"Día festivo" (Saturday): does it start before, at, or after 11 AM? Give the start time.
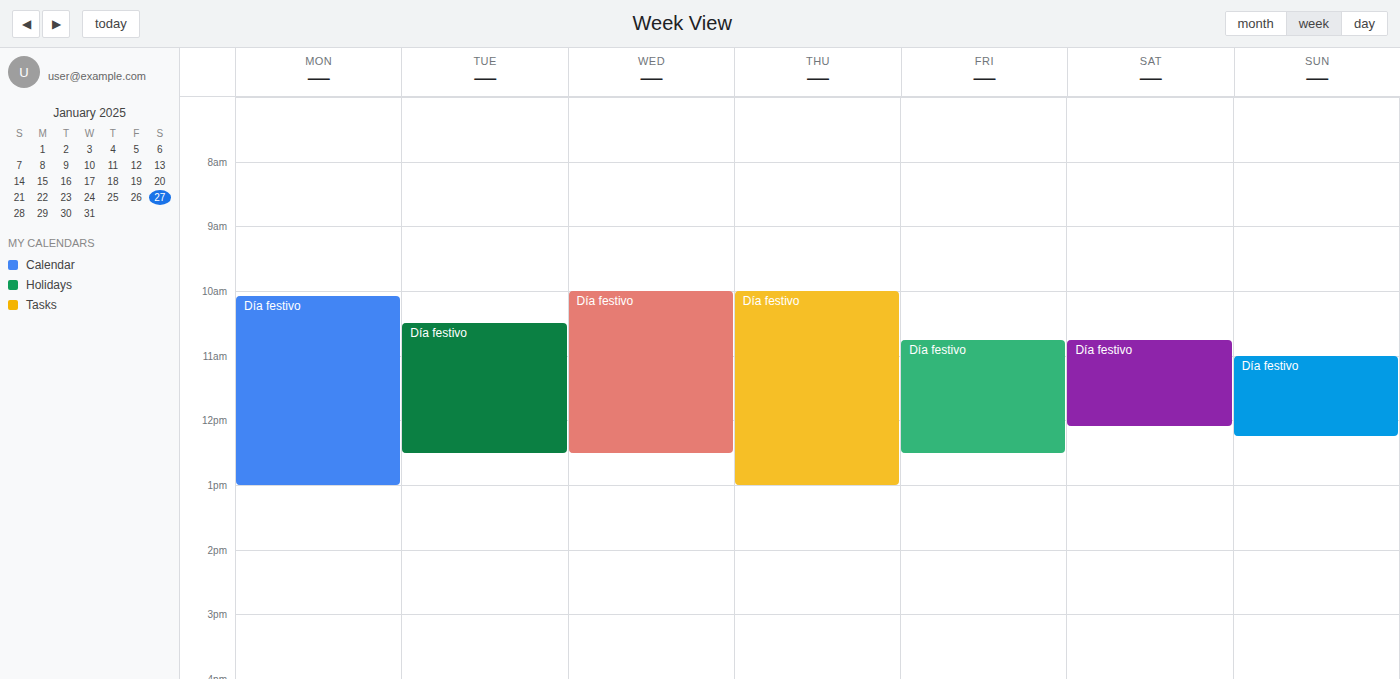
10:45 AM -- before 11 AM, 15 minutes above the 11 AM line.